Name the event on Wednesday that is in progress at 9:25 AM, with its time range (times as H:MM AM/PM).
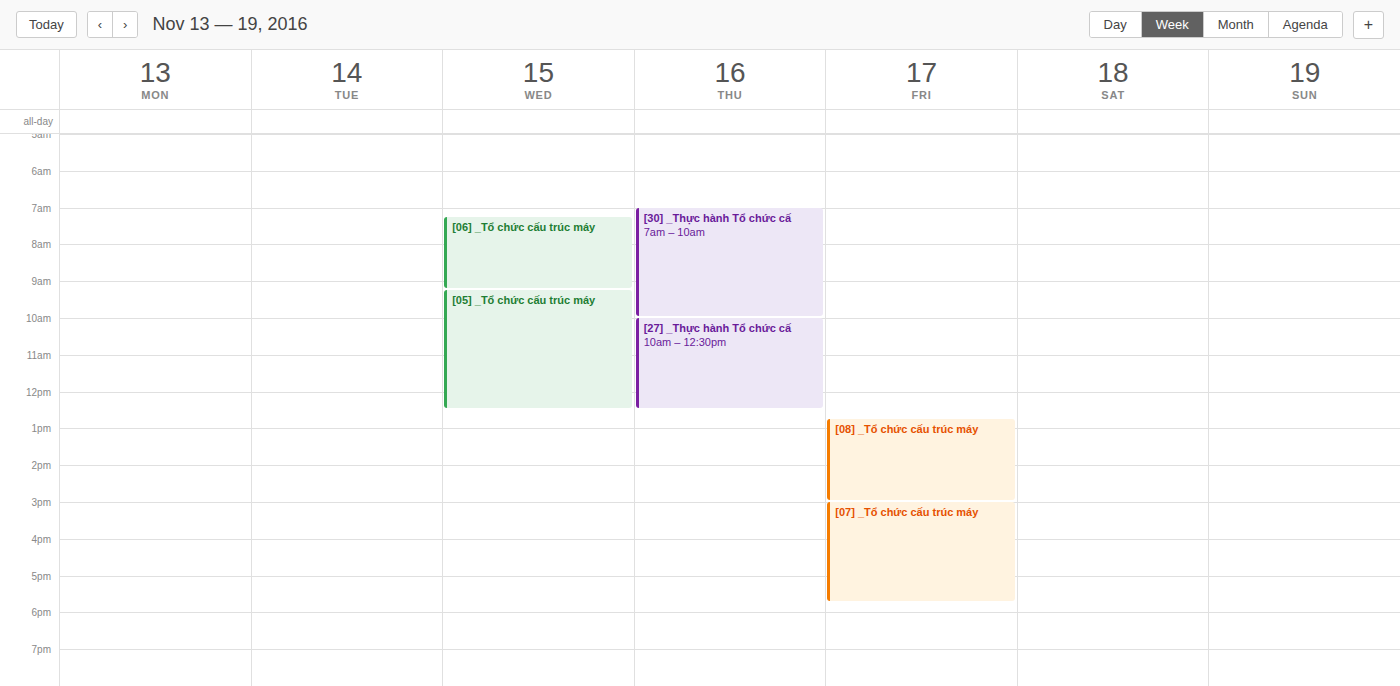
"[05] _Tổ chức cấu trúc máy", 9:15 AM to 12:30 PM